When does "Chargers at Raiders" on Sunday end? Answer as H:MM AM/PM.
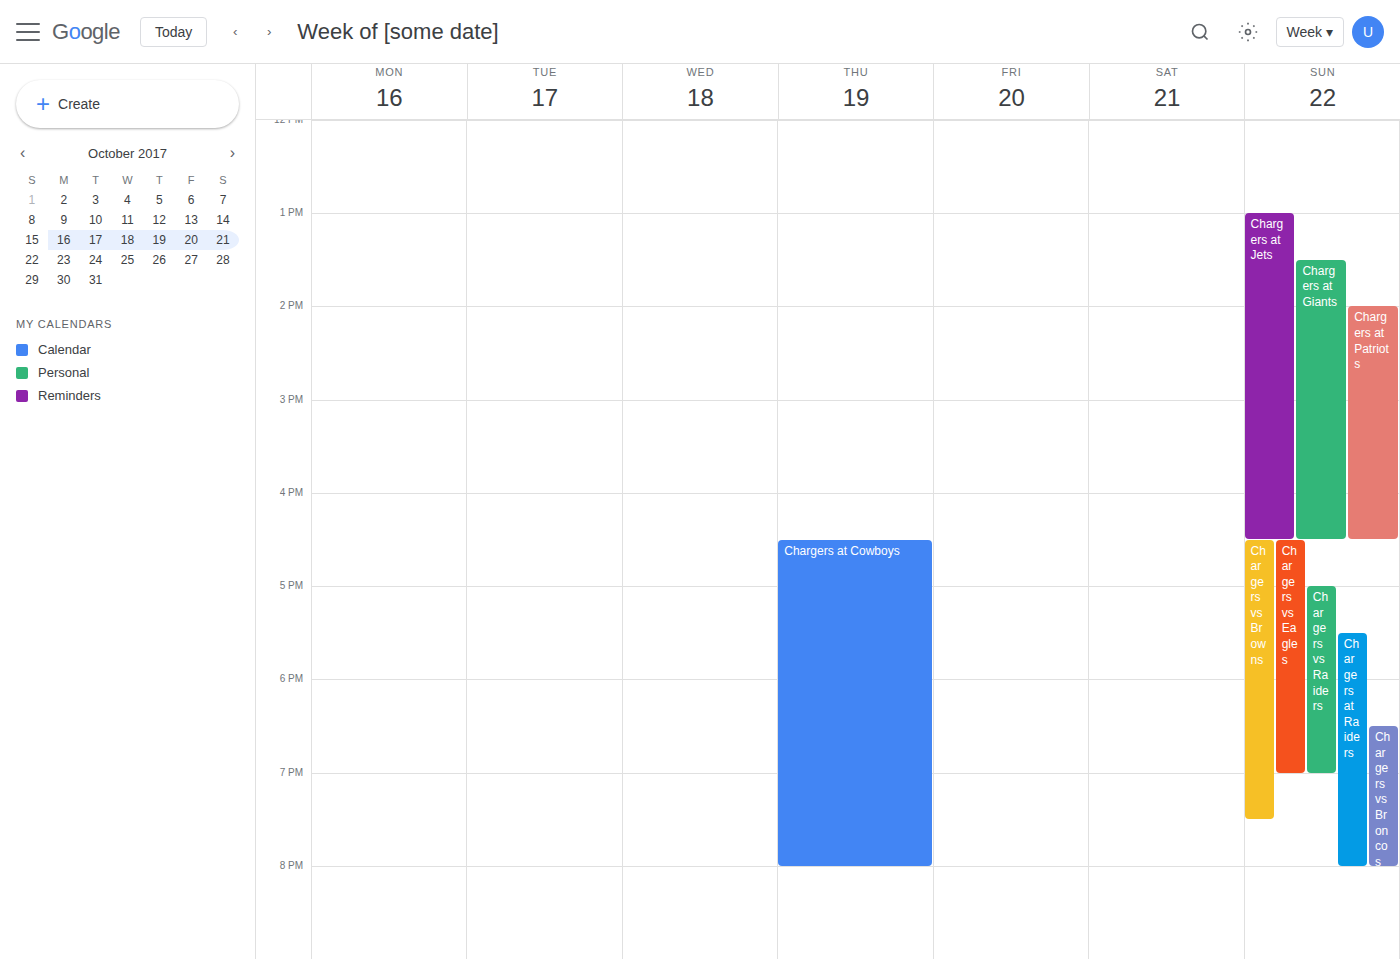
8:00 PM